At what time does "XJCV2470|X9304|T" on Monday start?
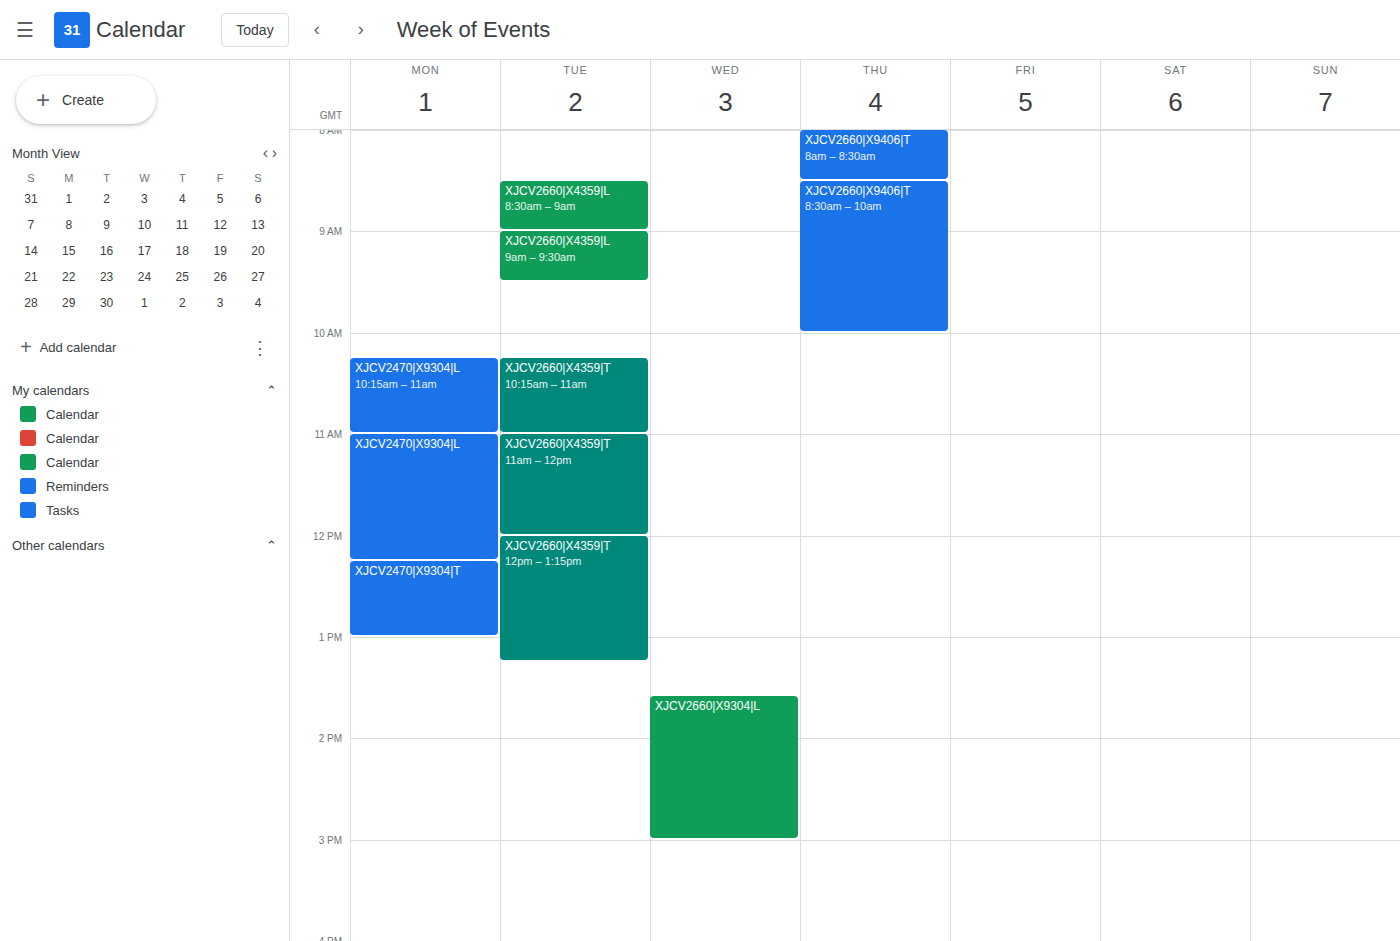
12:15